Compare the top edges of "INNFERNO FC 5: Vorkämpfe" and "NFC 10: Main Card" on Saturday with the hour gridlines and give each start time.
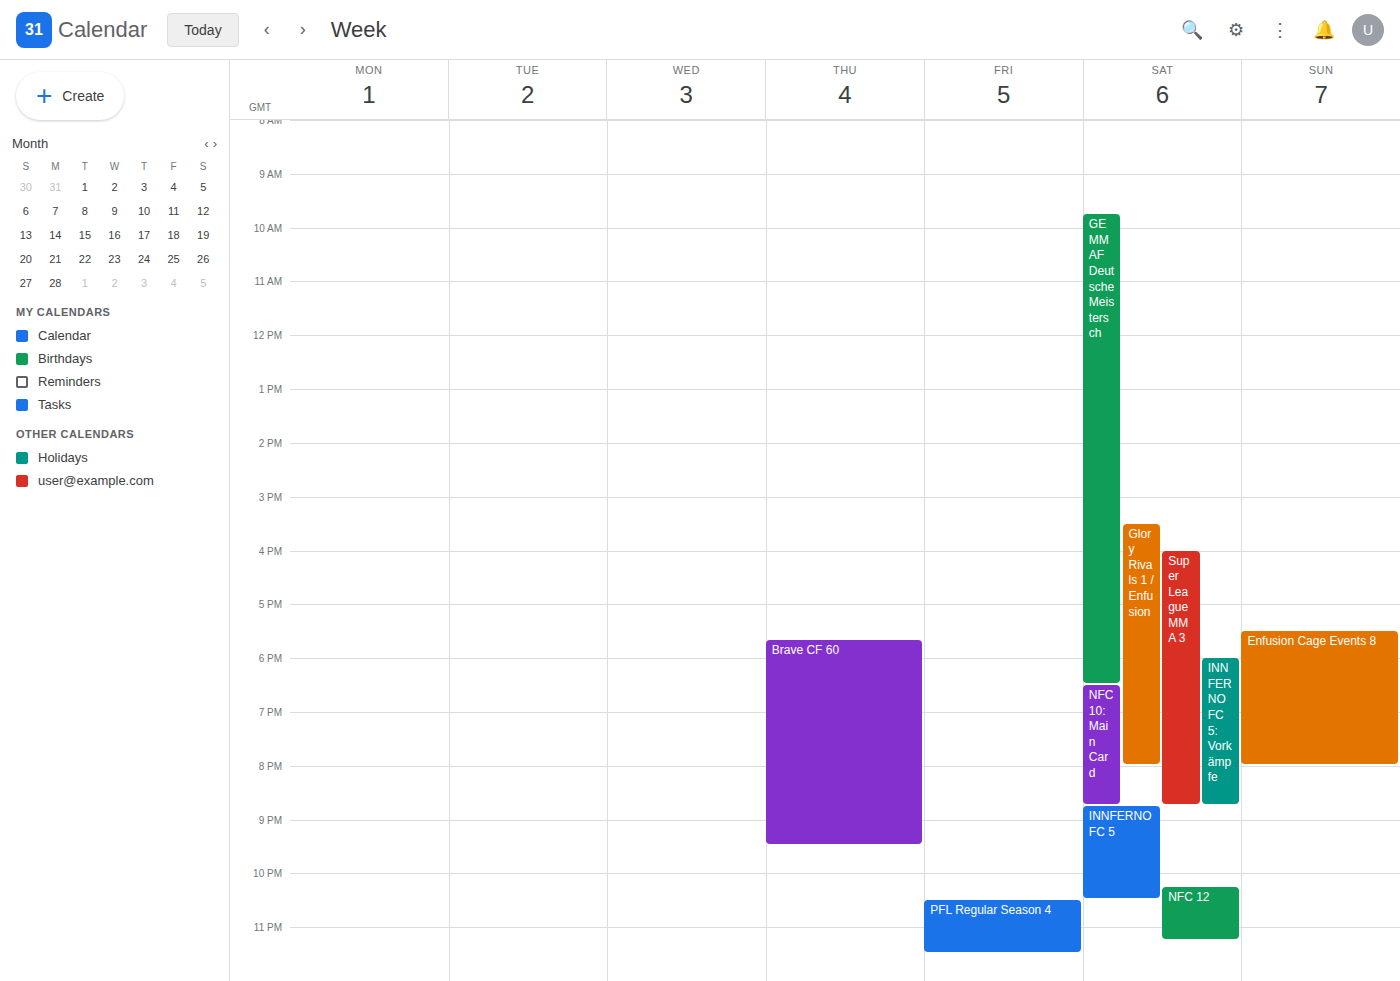
"INNFERNO FC 5: Vorkämpfe": 6:00 PM, exactly on the 6 PM line. "NFC 10: Main Card": 6:30 PM, halfway between the 6 PM and 7 PM lines.